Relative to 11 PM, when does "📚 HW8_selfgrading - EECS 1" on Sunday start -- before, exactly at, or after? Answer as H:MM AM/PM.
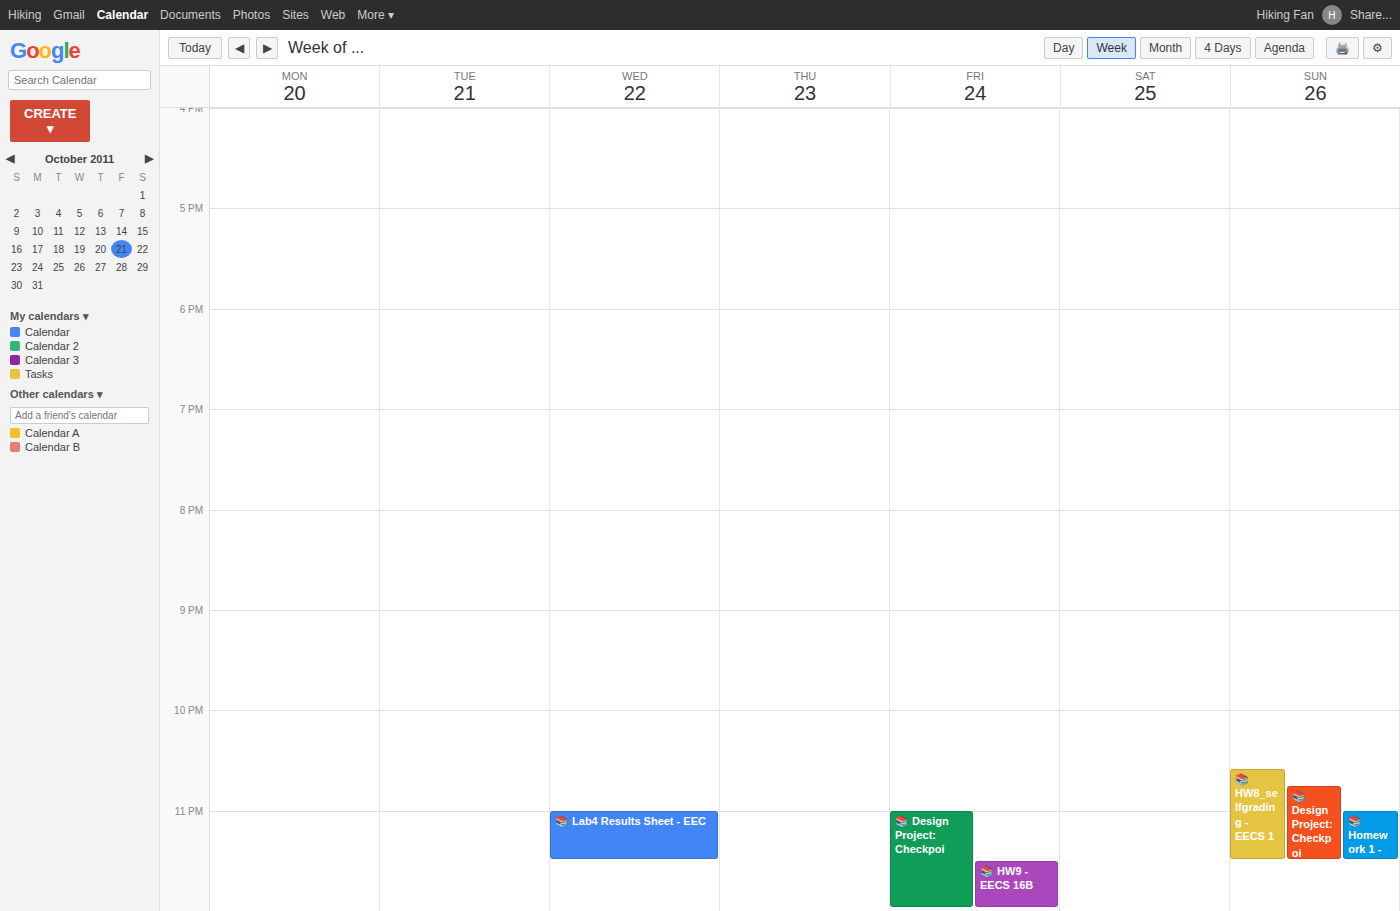
10:35 PM -- before 11 PM, 25 minutes above the 11 PM line.